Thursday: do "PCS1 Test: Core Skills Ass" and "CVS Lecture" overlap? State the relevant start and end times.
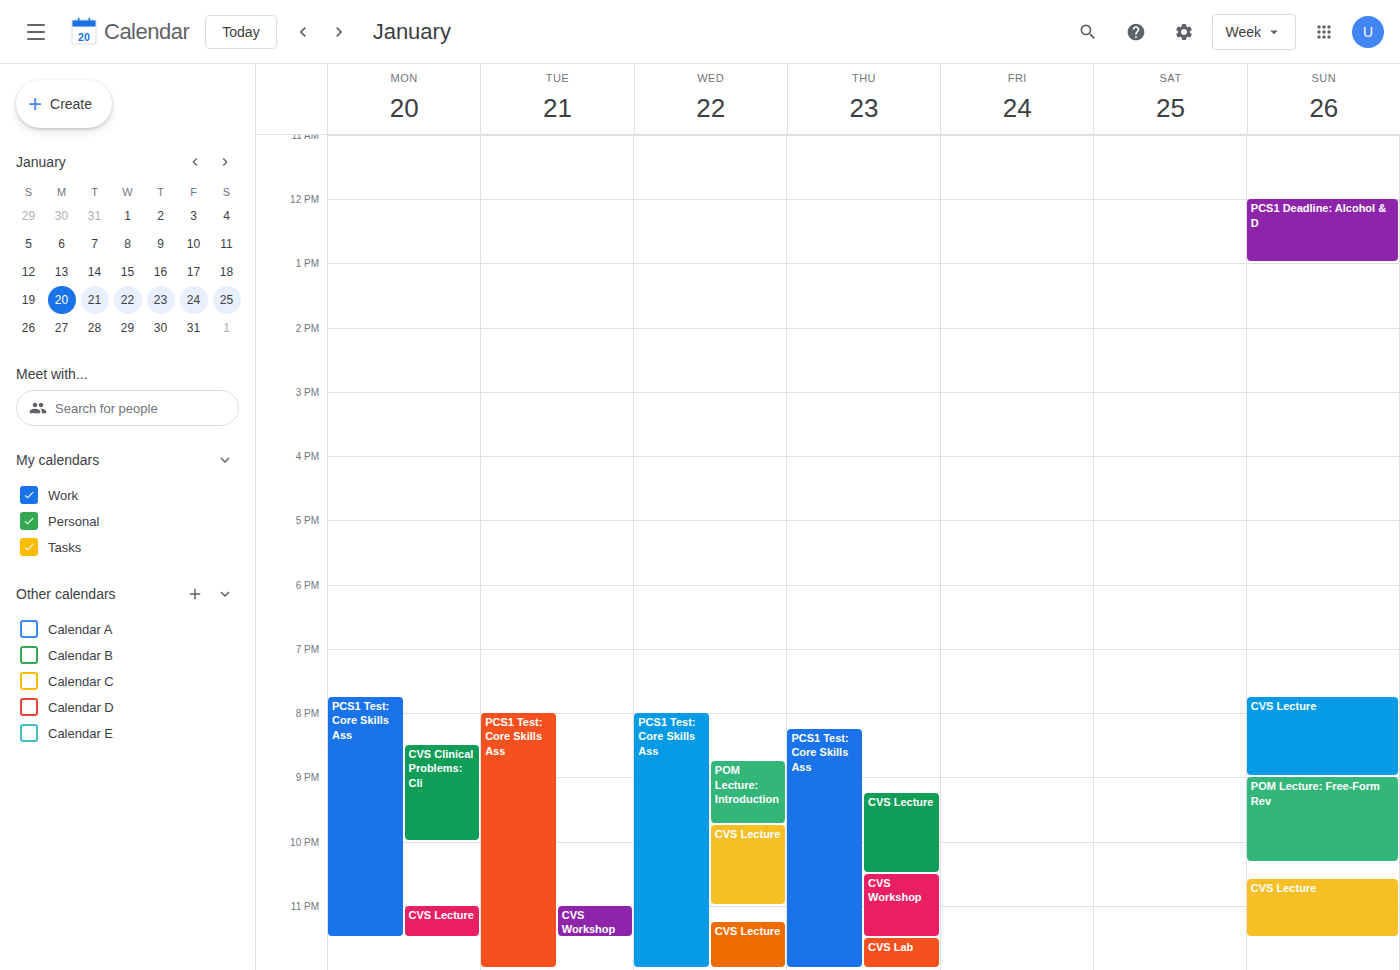
"CVS Lecture" runs 9:15 PM to 10:30 PM, inside "PCS1 Test: Core Skills Ass" -- they overlap.